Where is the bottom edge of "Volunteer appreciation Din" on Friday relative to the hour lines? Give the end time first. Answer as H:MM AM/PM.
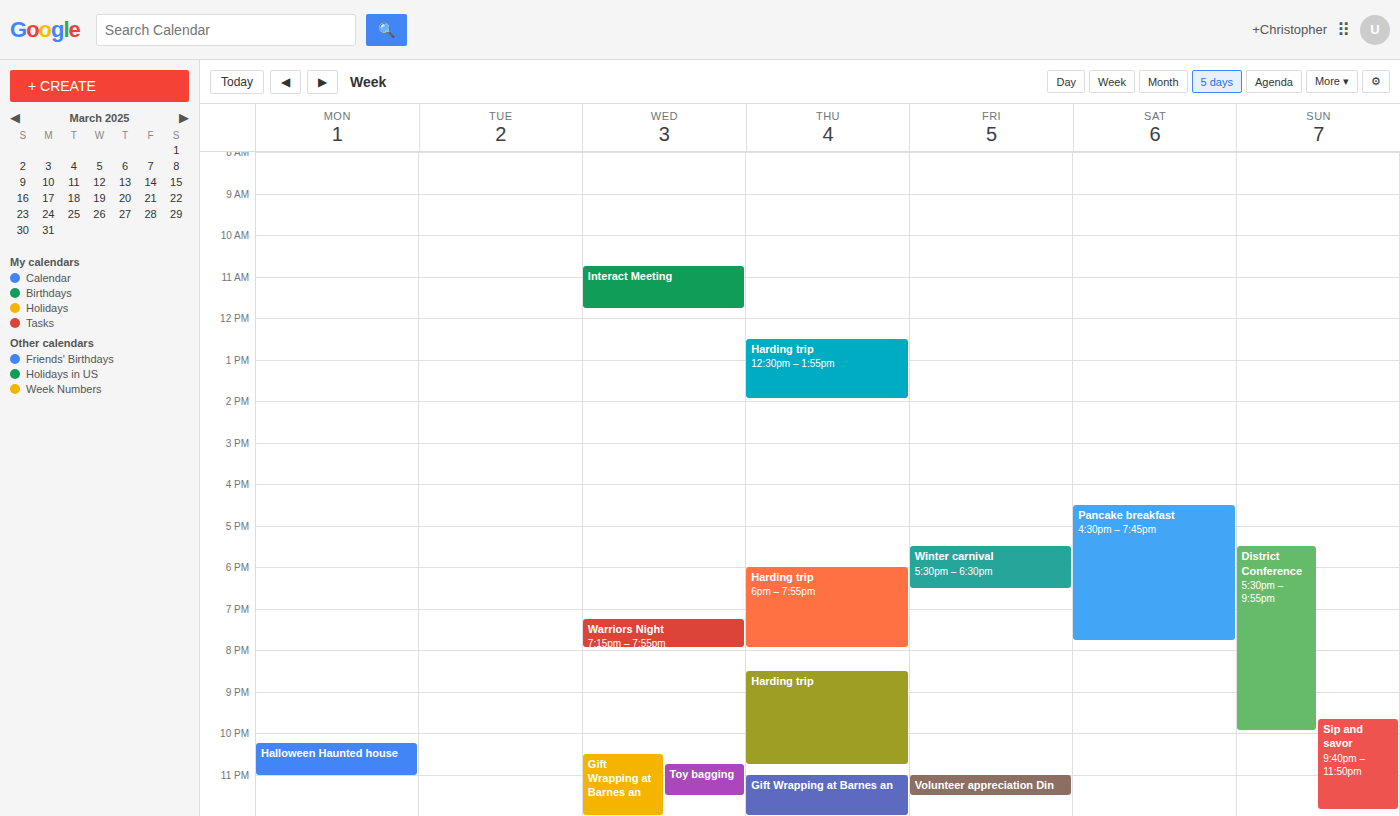
11:30 PM -- halfway between the 11 PM and 12 AM lines.